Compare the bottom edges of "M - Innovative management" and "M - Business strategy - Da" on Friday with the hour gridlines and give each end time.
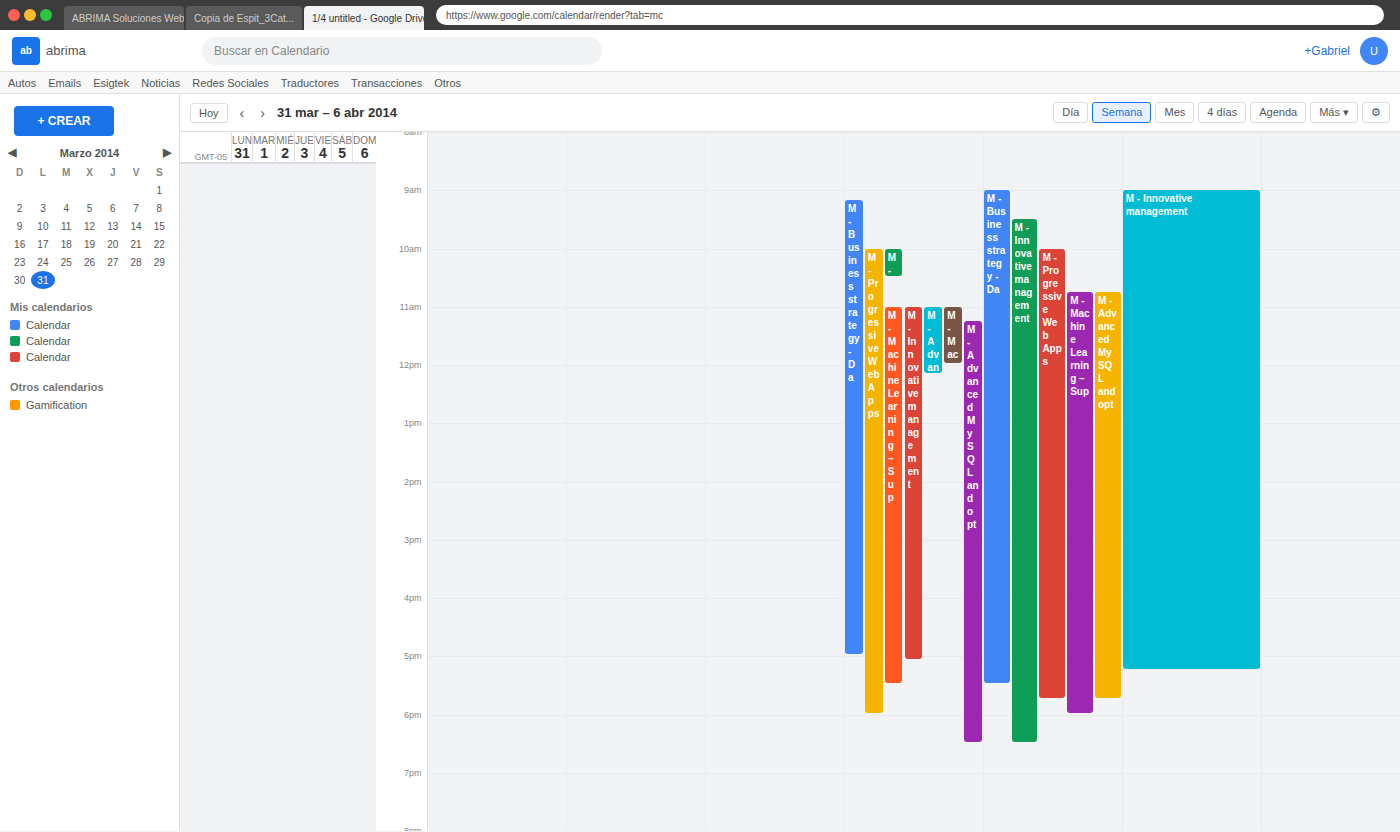
"M - Innovative management": 6:30 PM, halfway between the 6 PM and 7 PM lines. "M - Business strategy - Da": 5:30 PM, halfway between the 5 PM and 6 PM lines.